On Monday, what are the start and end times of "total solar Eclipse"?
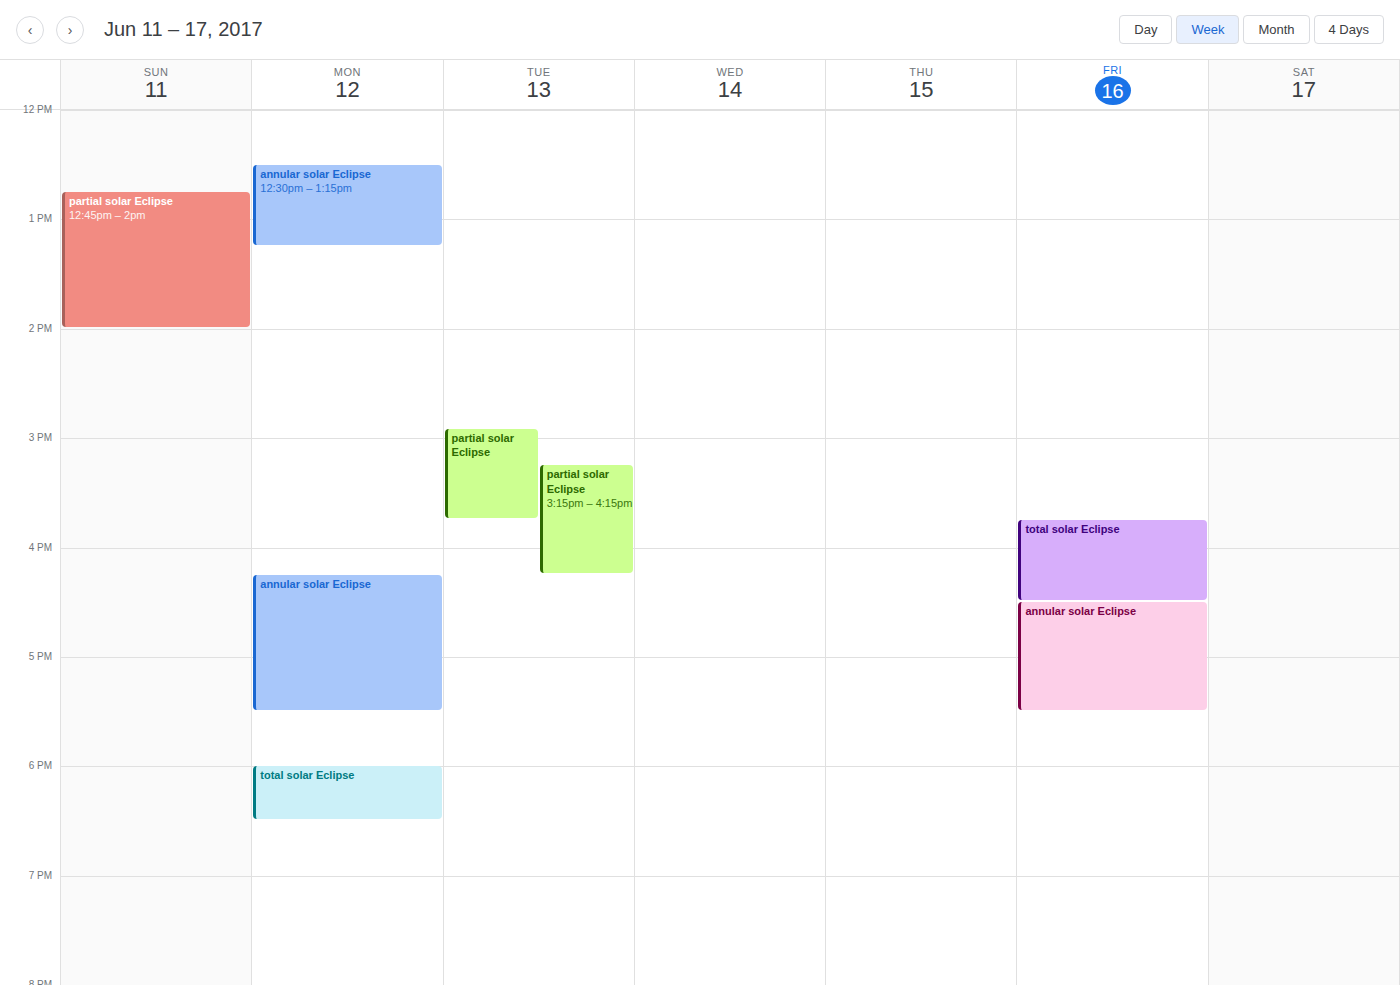
6:00 PM to 6:30 PM